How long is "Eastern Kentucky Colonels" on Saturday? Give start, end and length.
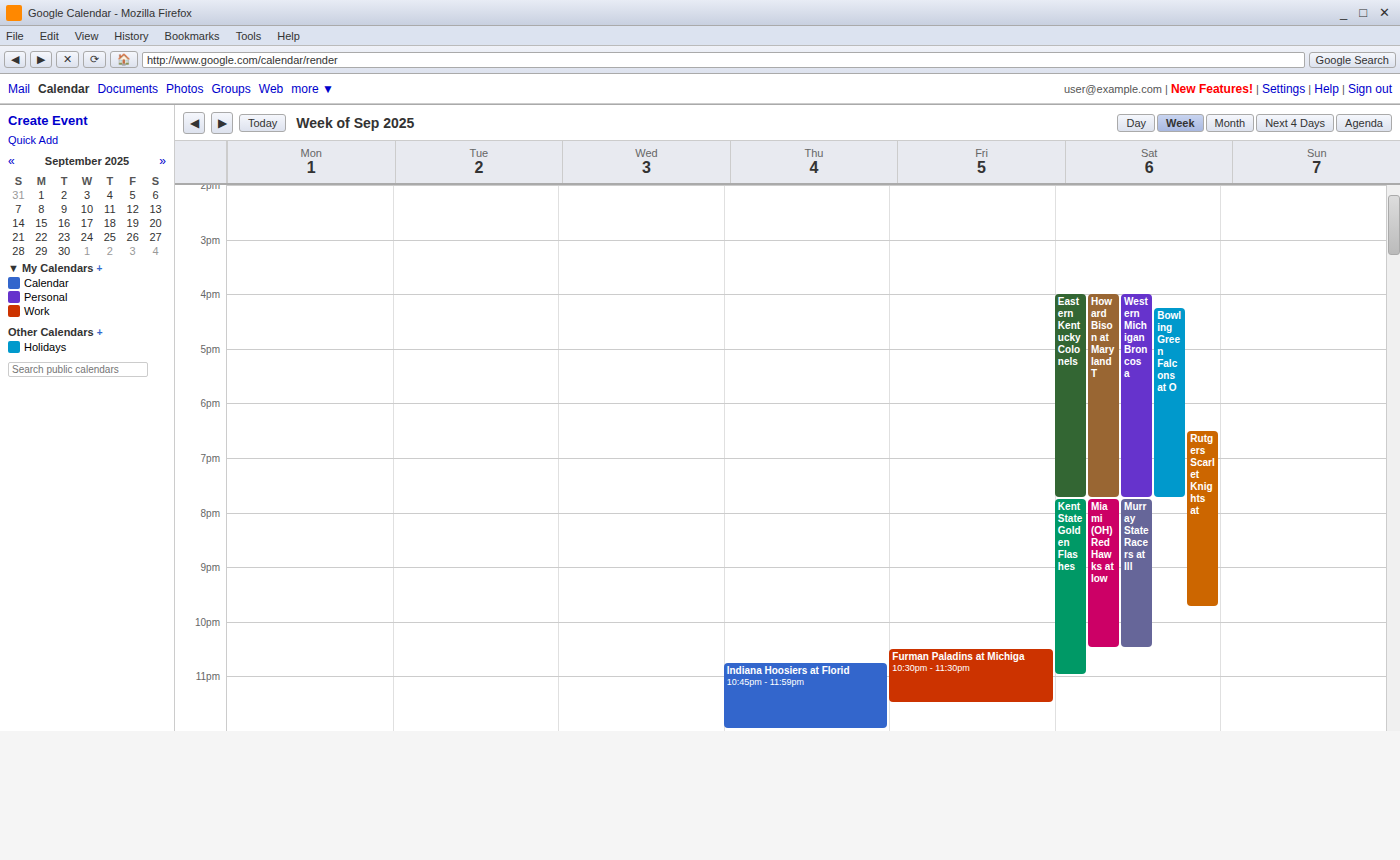
4:00 PM to 7:45 PM, 3 hours 45 minutes